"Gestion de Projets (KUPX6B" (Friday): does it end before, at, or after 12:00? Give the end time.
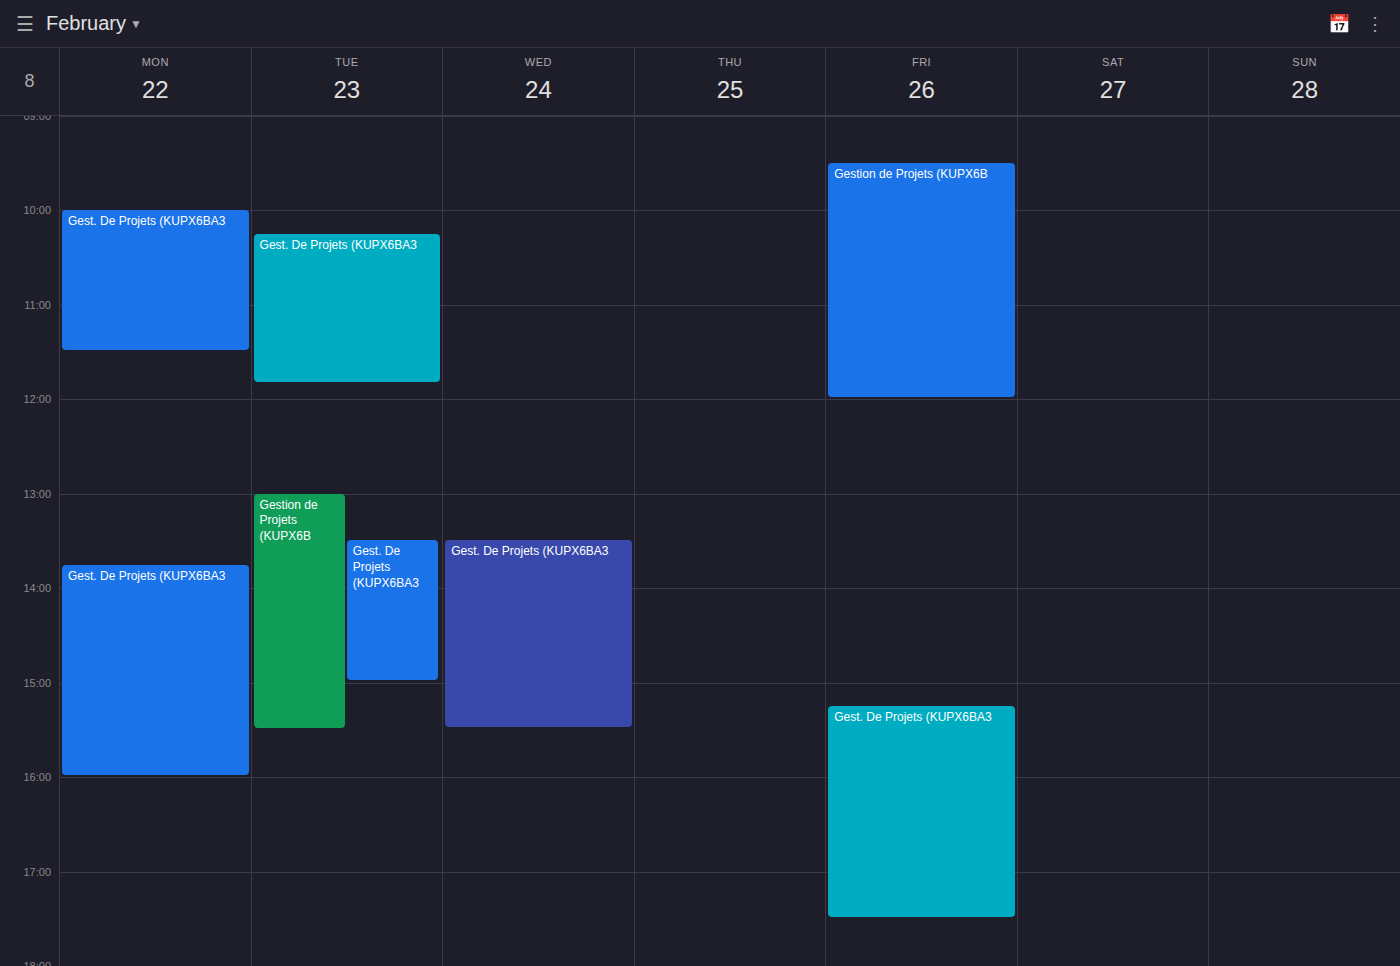
12:00 -- exactly at 12:00, on the 12:00 line.